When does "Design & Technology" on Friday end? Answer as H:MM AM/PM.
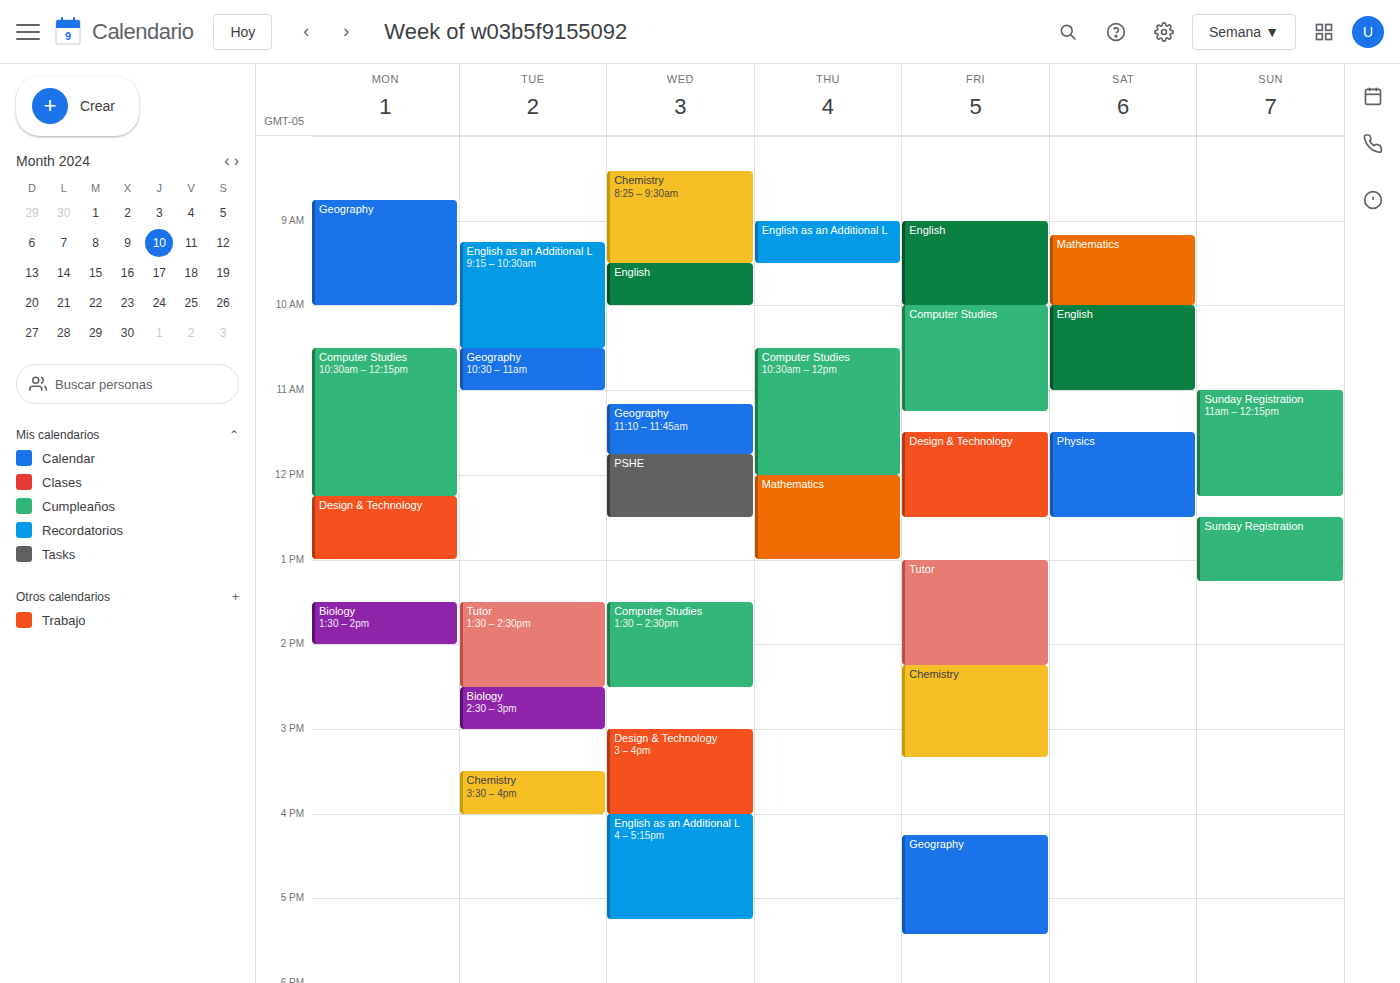
12:30 PM